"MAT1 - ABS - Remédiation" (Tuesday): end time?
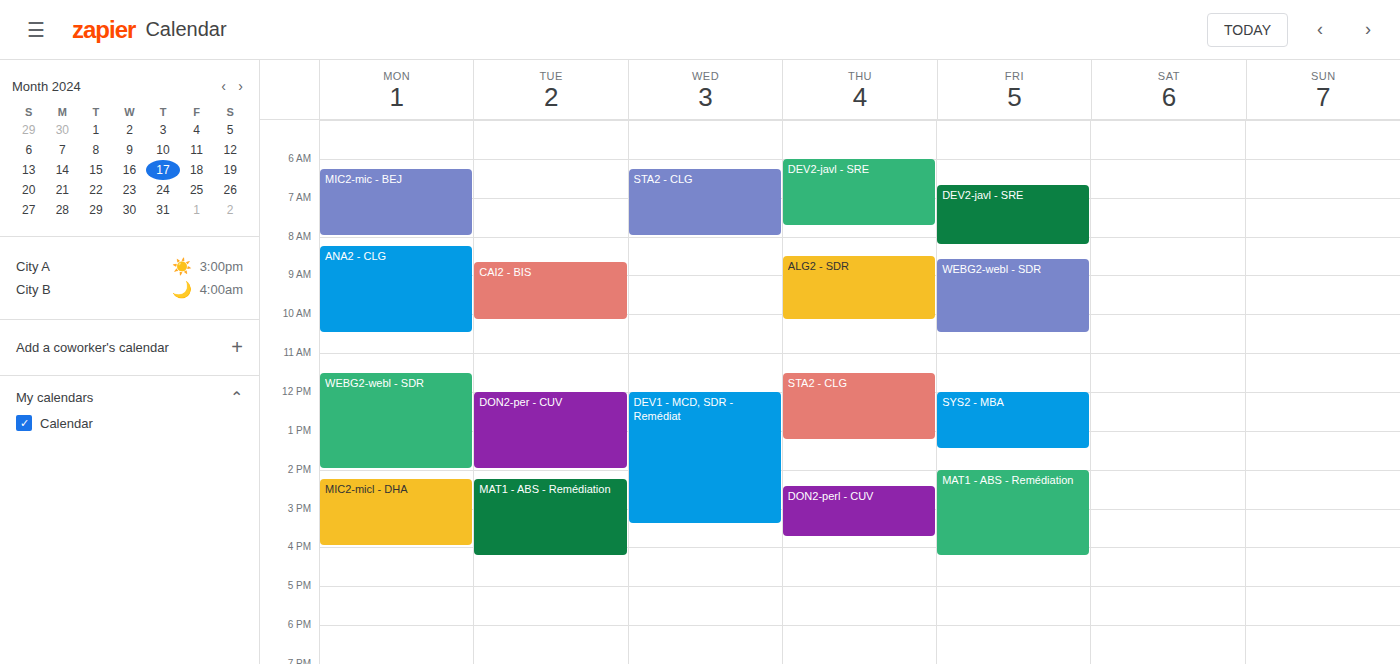
4:15 PM